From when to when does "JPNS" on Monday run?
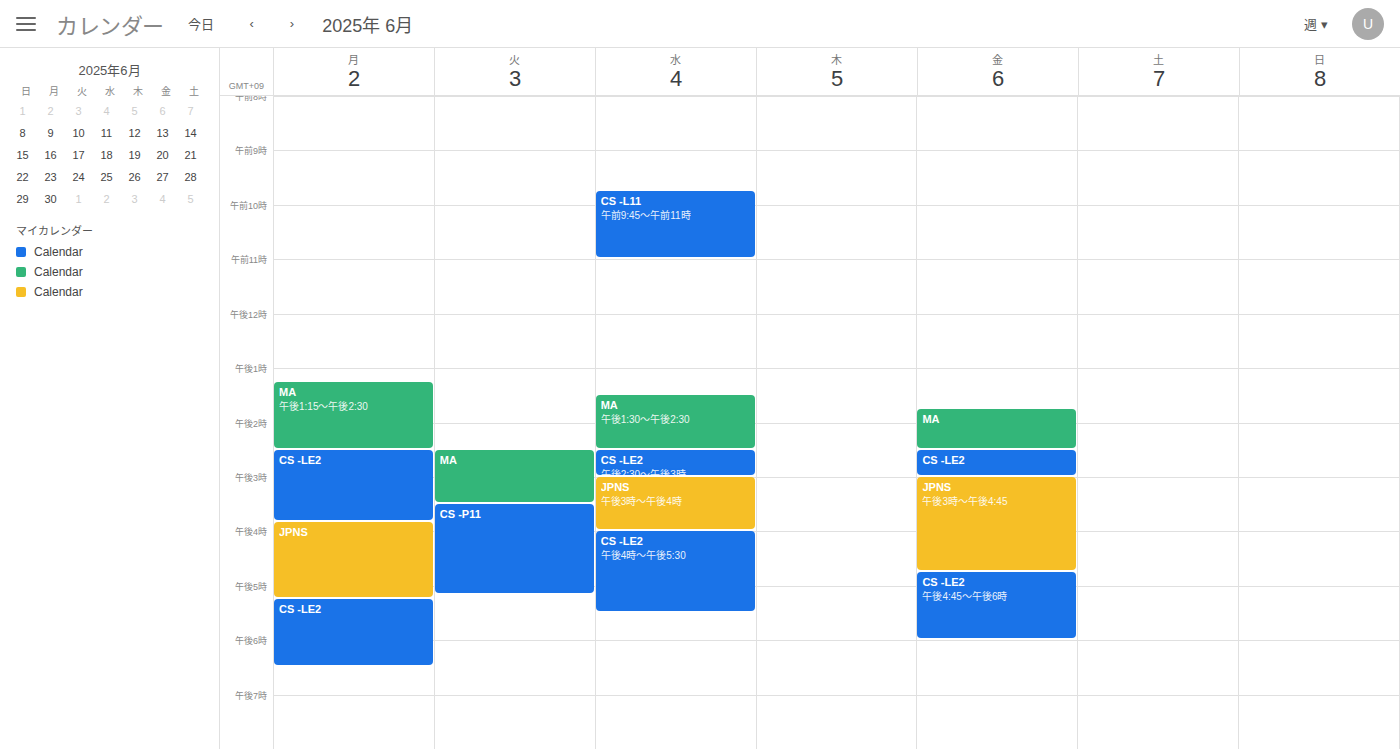
3:50 PM to 5:15 PM